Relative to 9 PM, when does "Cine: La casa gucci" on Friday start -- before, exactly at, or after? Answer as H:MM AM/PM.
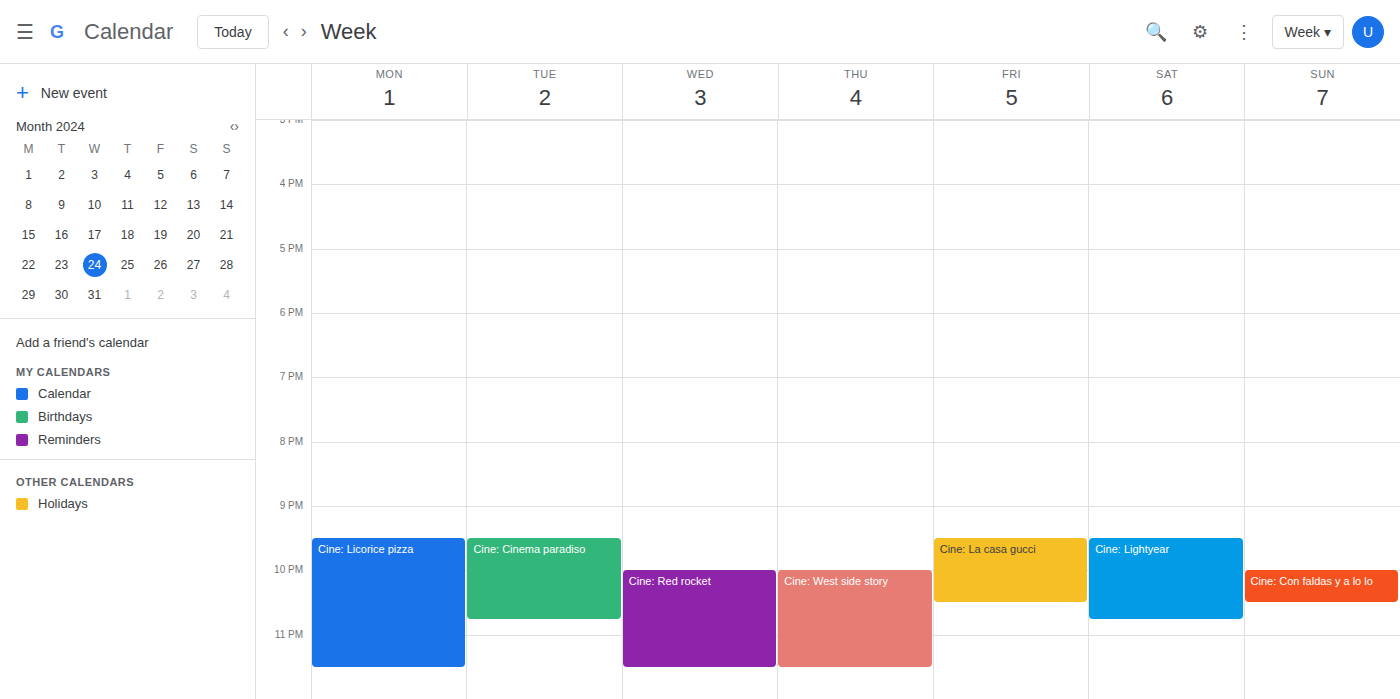
9:30 PM -- after 9 PM, 30 minutes below the 9 PM line.